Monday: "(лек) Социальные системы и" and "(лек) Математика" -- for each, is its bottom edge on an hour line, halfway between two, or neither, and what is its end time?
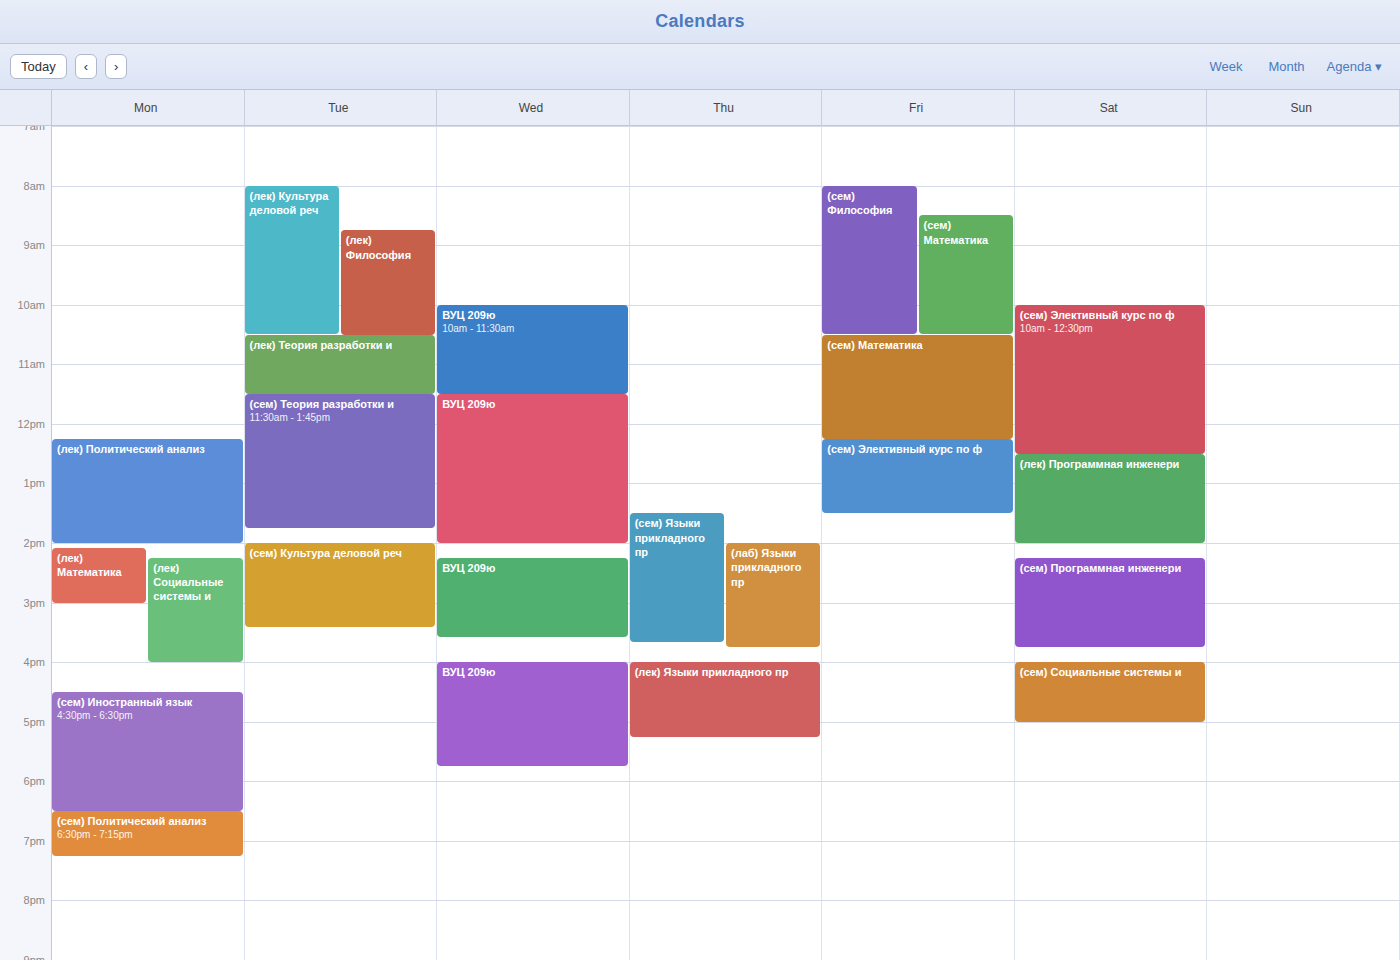
"(лек) Социальные системы и": 16:00, exactly on the 16:00 line. "(лек) Математика": 15:00, exactly on the 15:00 line.